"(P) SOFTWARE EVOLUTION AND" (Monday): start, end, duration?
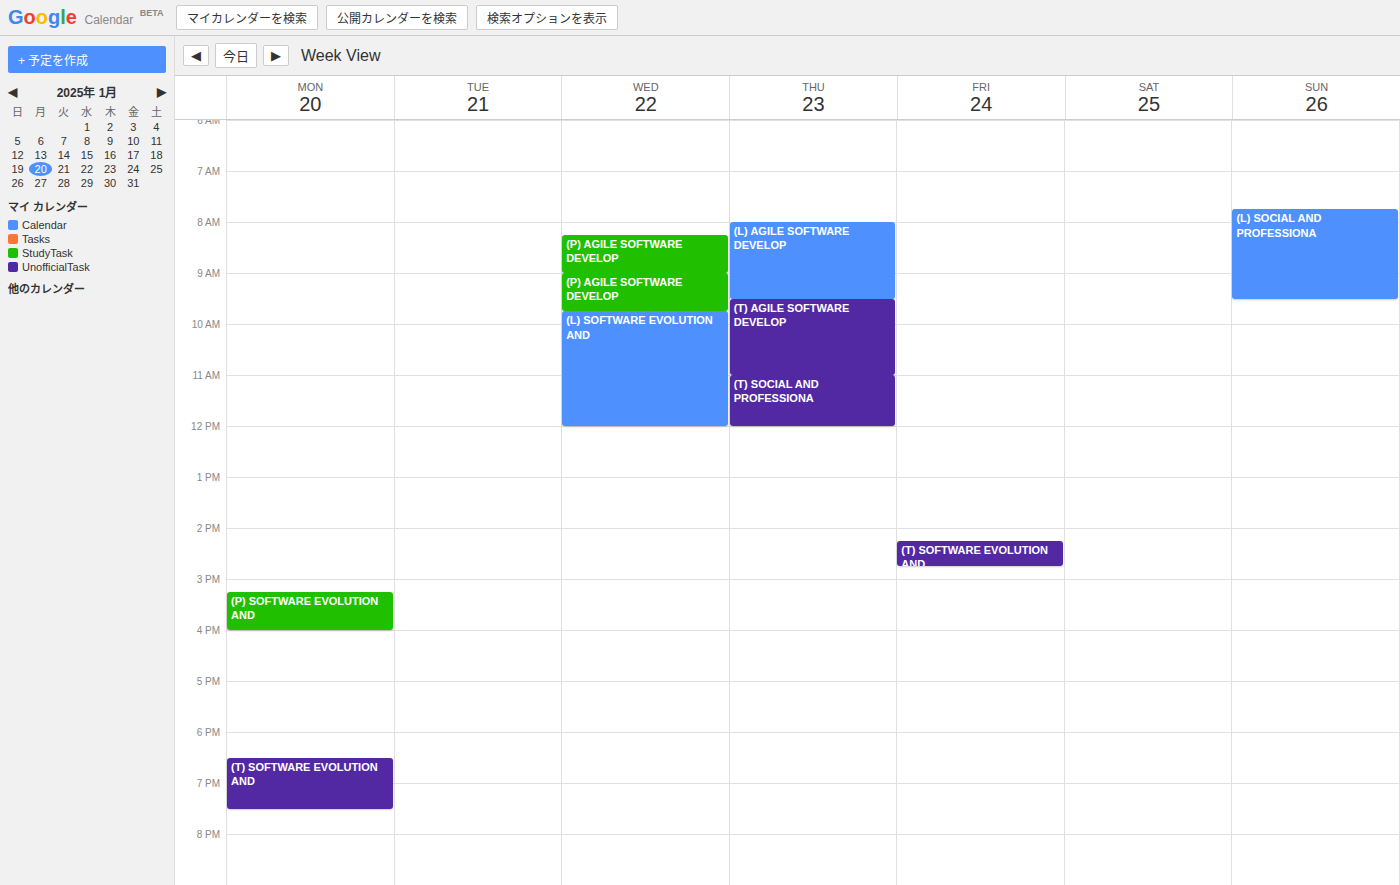
3:15 PM to 4:00 PM, 45 minutes